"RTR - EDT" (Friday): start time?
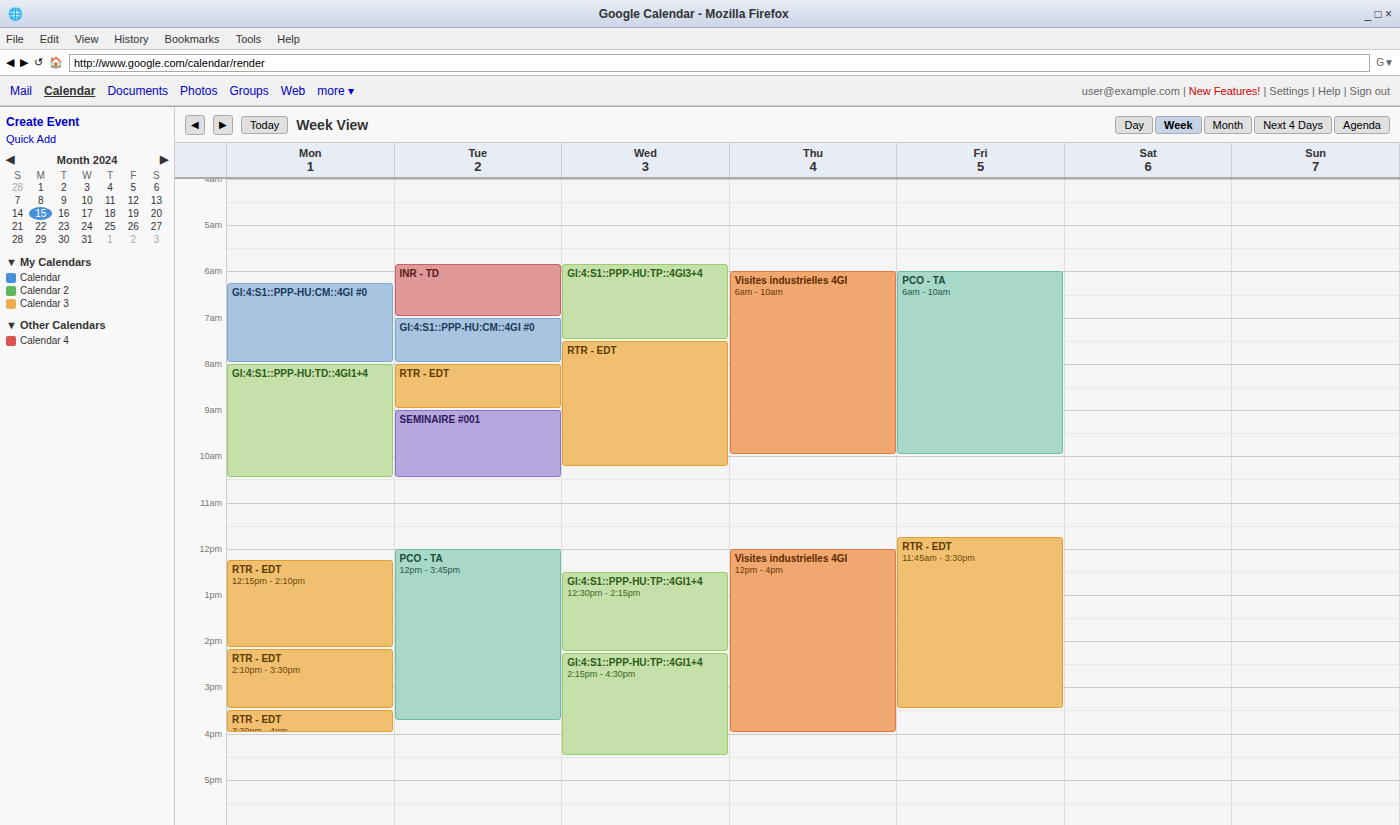
11:45 AM